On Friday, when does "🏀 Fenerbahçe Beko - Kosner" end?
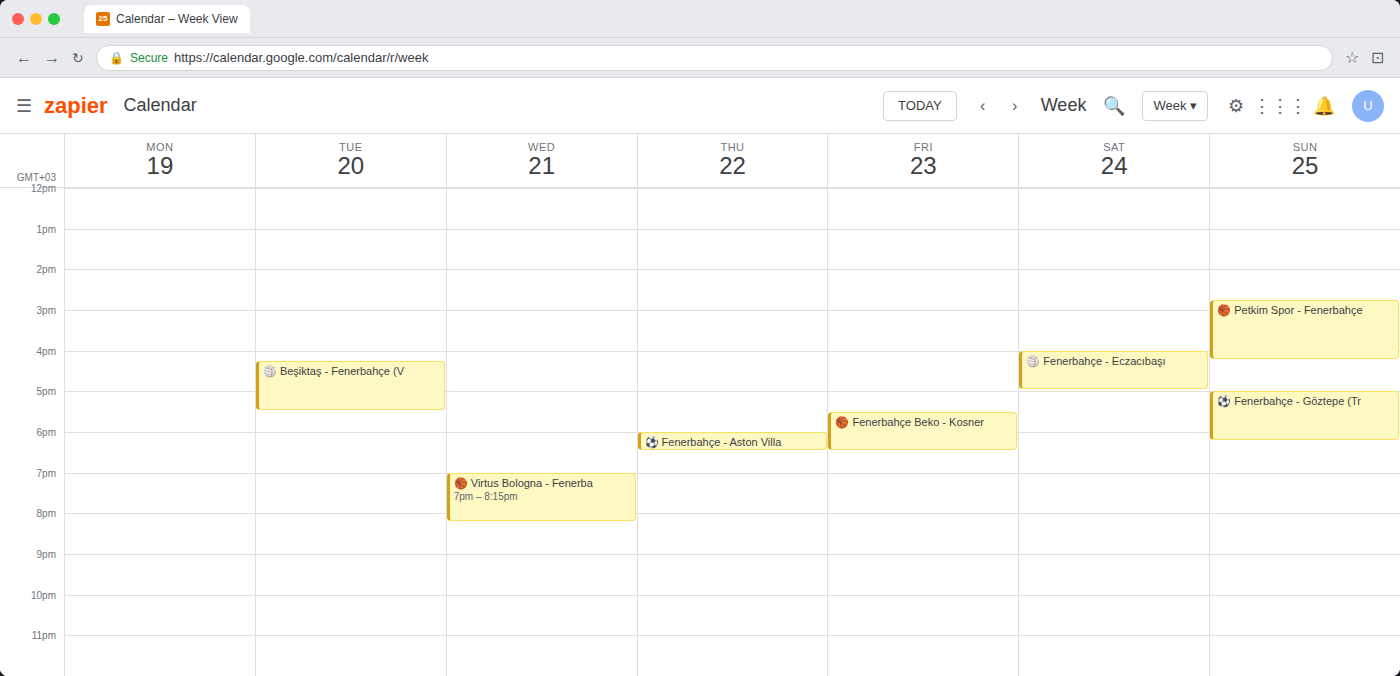
18:30